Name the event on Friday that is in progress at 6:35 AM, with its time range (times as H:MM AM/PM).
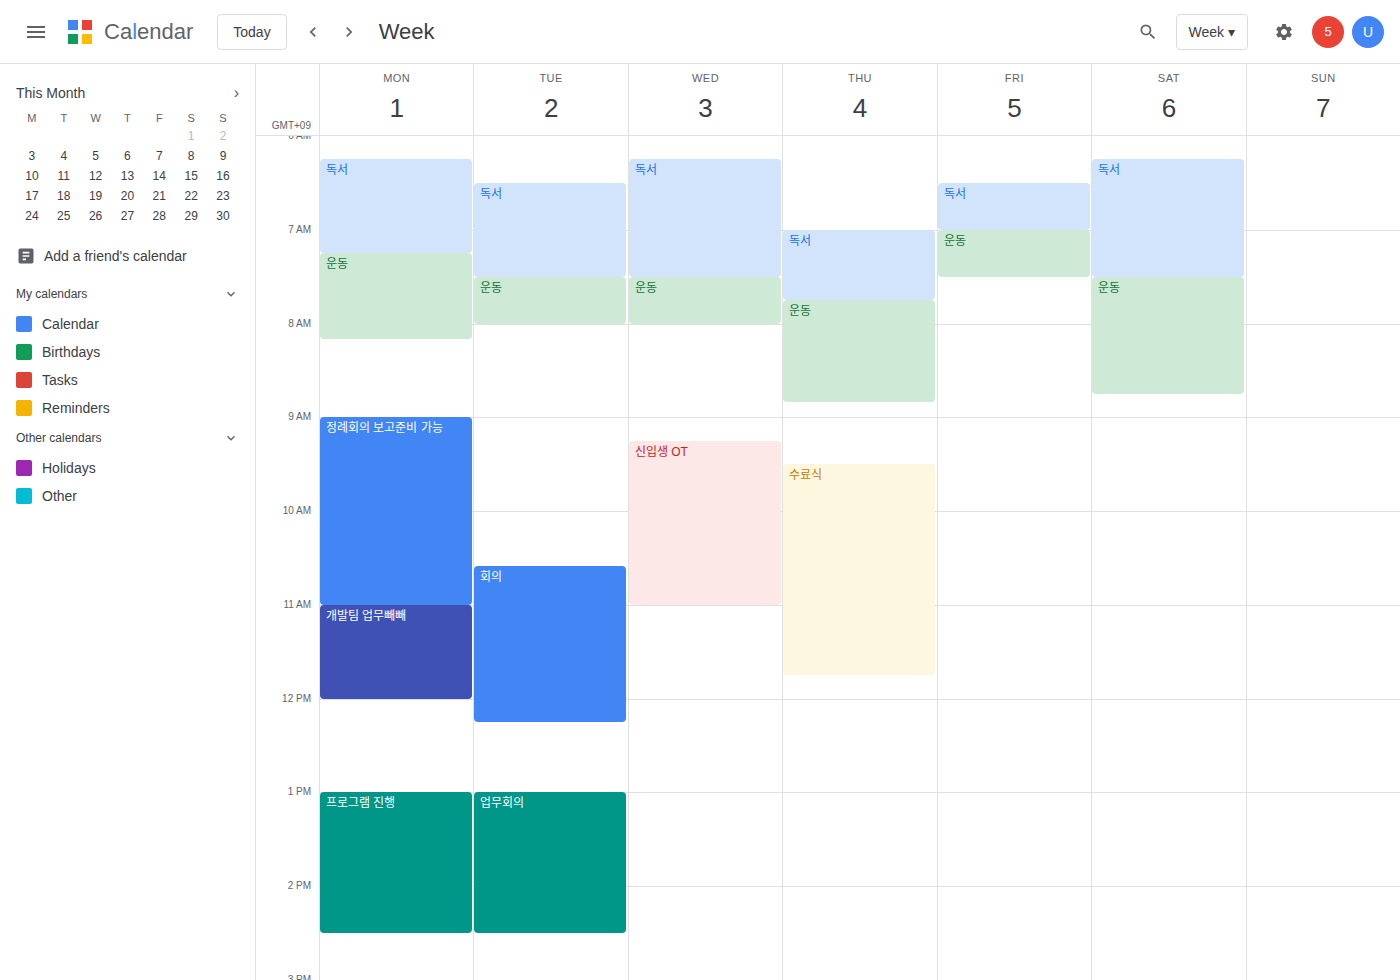
"독서", 6:30 AM to 7:00 AM